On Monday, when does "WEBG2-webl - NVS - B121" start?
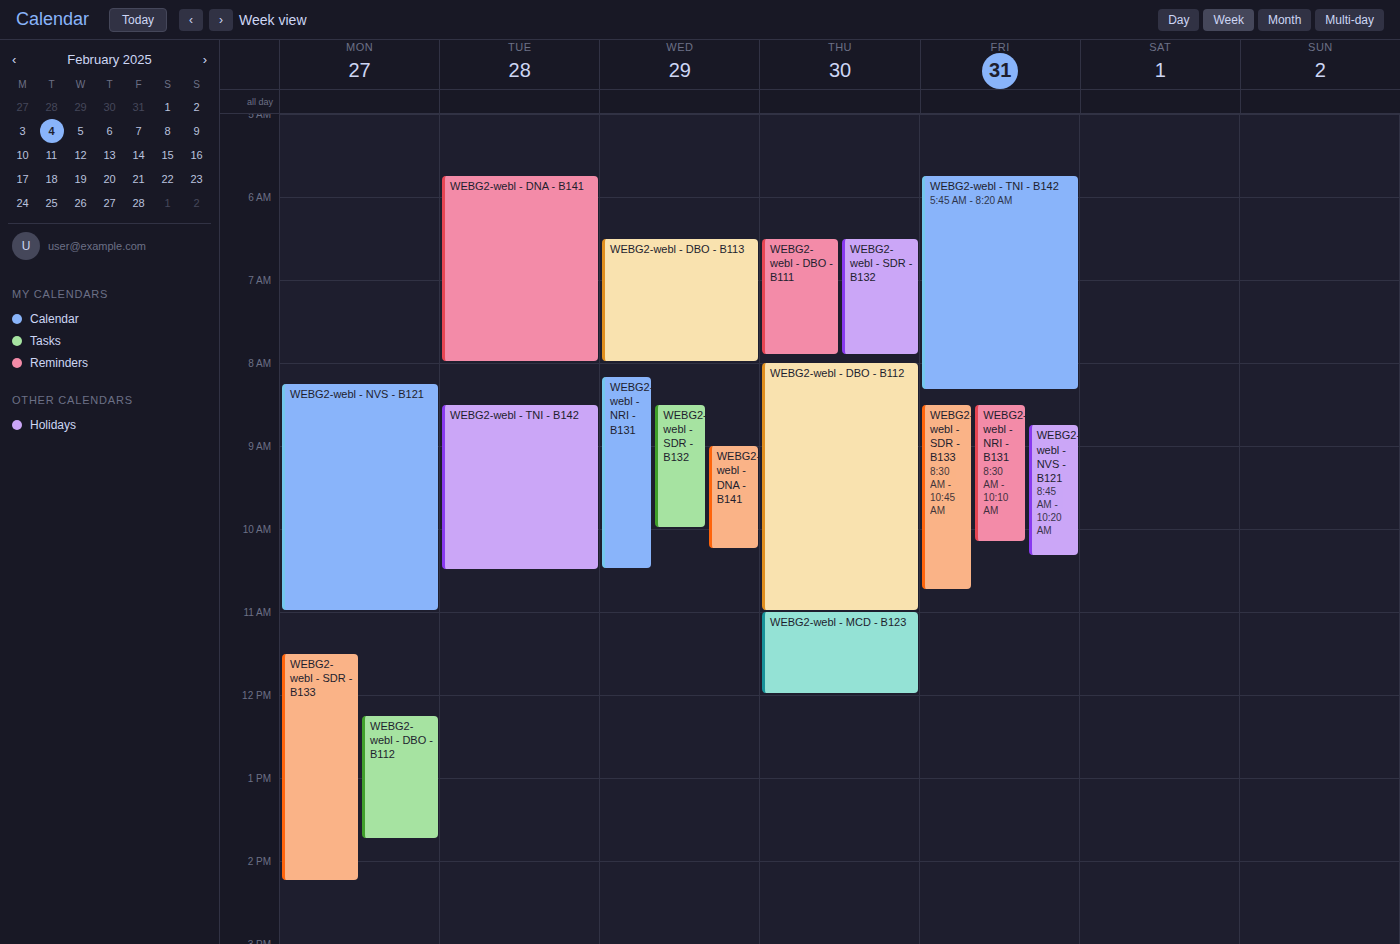
8:15 AM